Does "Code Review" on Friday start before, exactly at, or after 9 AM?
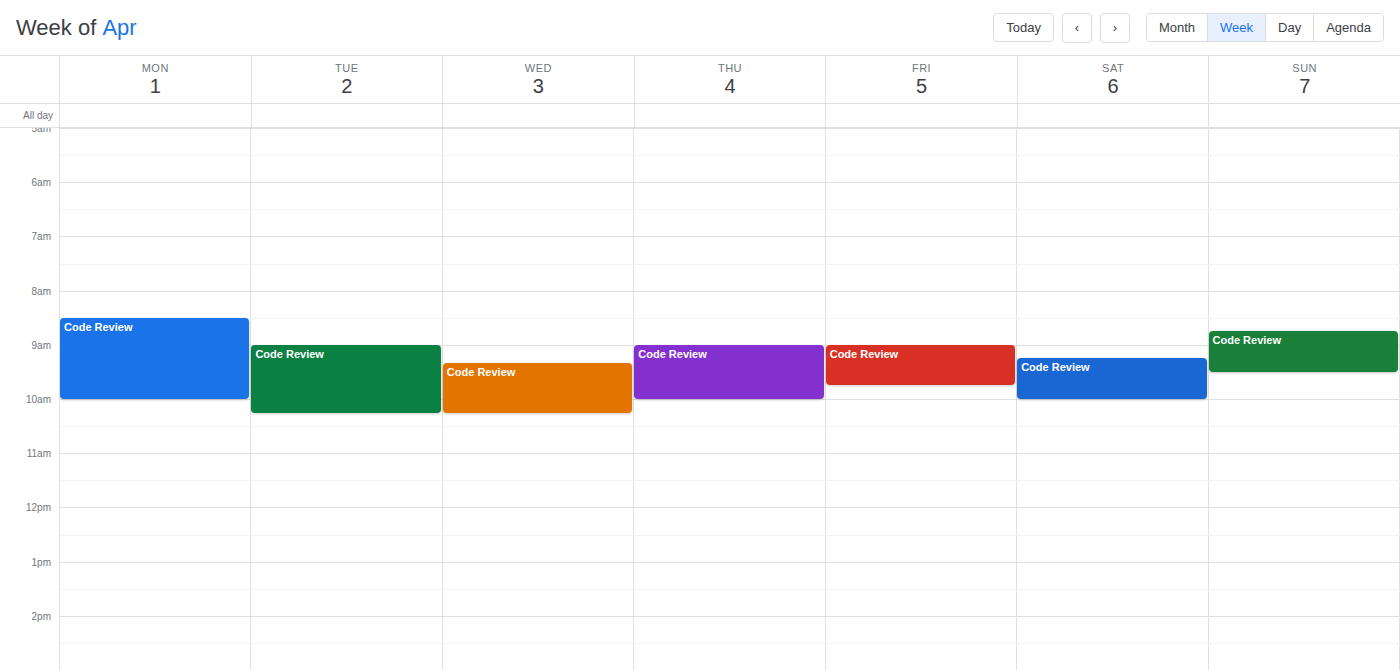
9:00 AM -- exactly at 9 AM, on the 9 AM line.